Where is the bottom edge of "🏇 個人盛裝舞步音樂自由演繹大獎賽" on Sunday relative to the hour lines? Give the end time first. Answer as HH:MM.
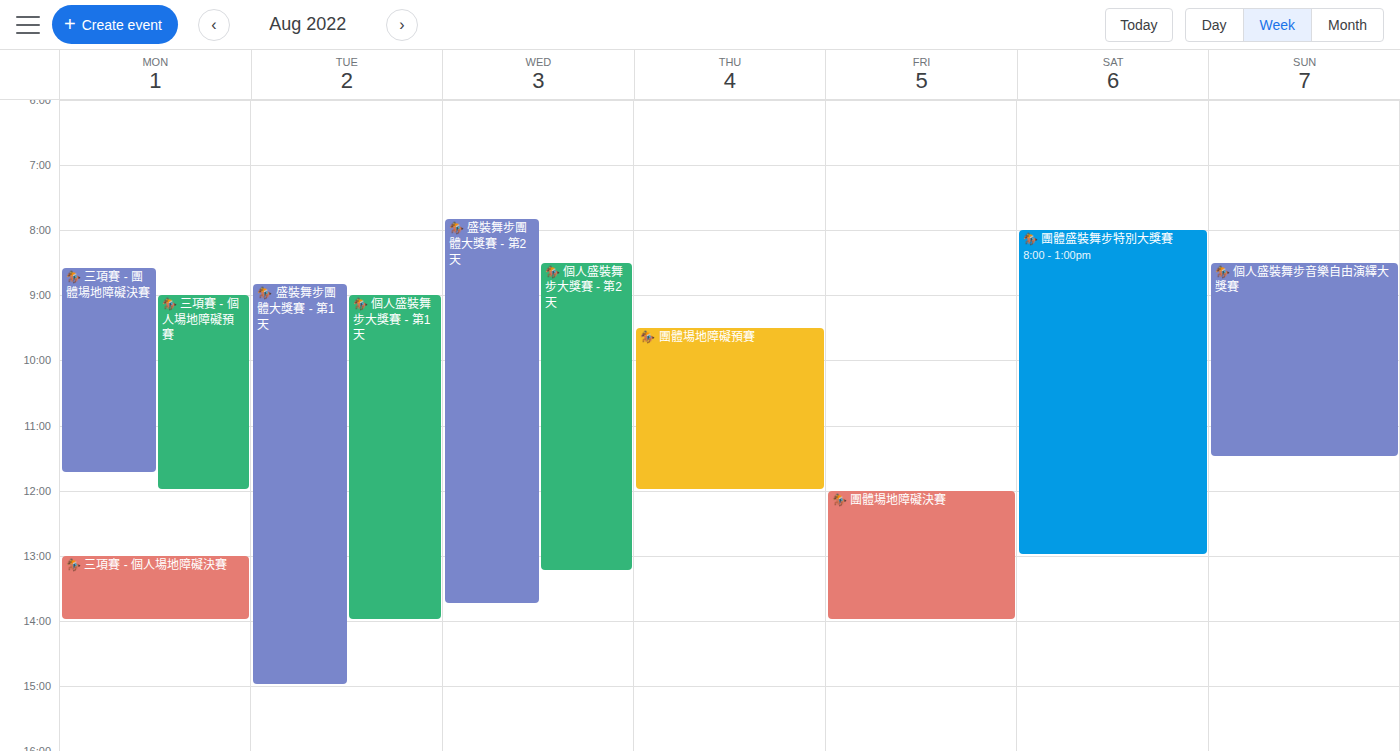
11:30 -- halfway between the 11:00 and 12:00 lines.